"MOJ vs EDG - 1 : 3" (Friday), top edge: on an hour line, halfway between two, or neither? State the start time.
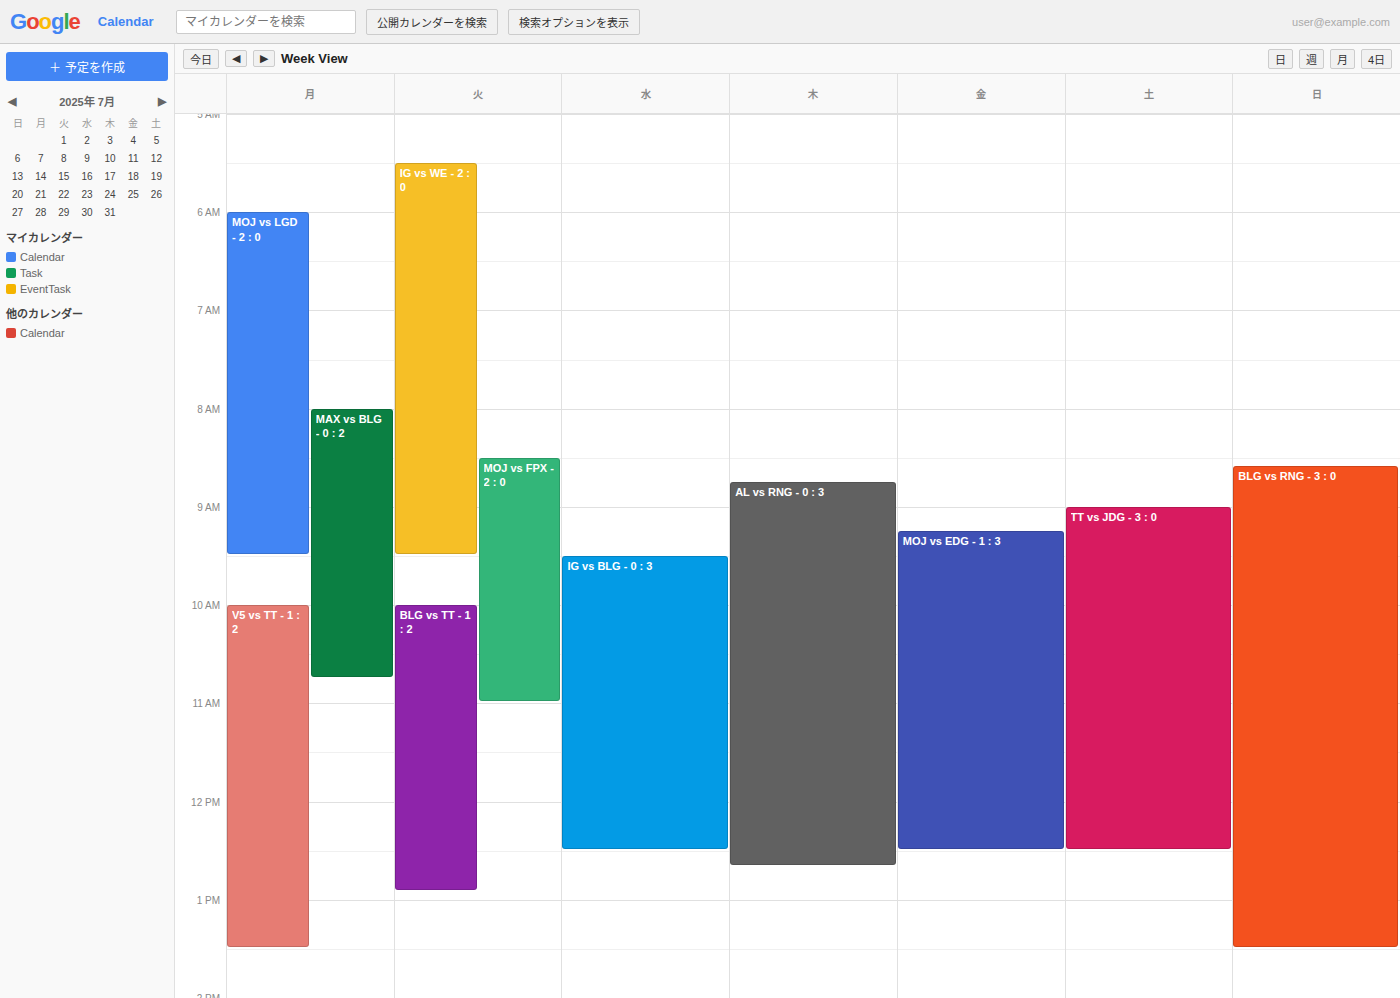
9:15 AM -- neither: a quarter of the way from the 9 AM line to the 10 AM line.